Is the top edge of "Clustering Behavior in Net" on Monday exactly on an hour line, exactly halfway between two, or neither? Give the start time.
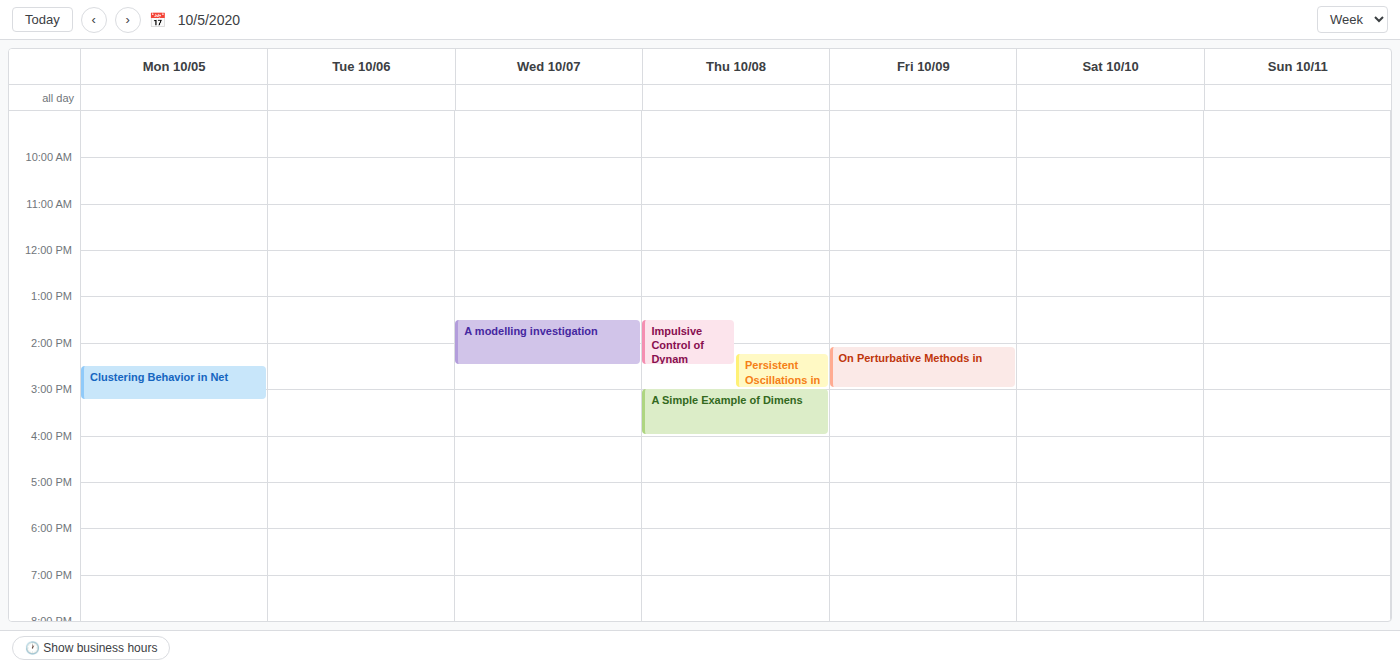
2:30 PM -- halfway between the 2 PM and 3 PM lines.